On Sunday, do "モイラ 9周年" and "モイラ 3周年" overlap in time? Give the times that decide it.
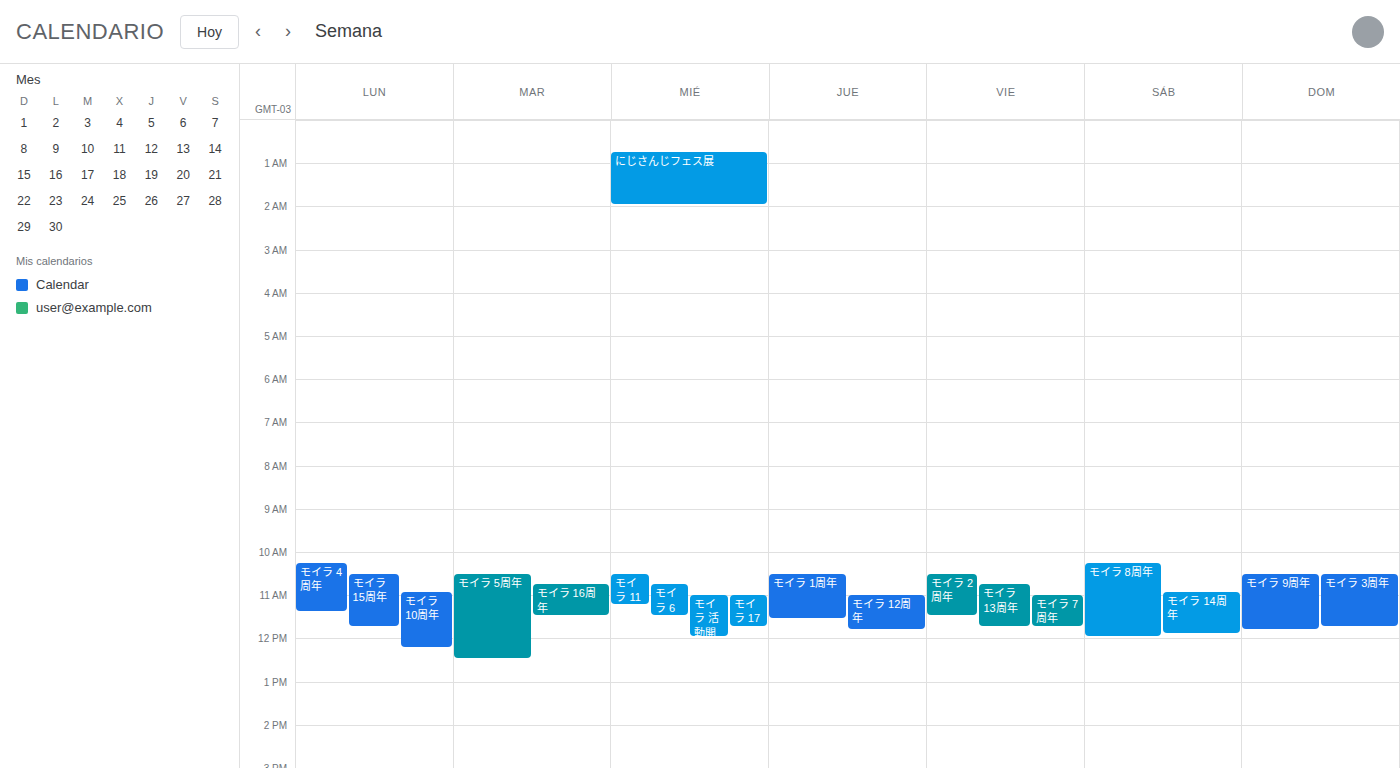
"モイラ 3周年" runs 10:30 AM to 11:45 AM, inside "モイラ 9周年" -- they overlap.